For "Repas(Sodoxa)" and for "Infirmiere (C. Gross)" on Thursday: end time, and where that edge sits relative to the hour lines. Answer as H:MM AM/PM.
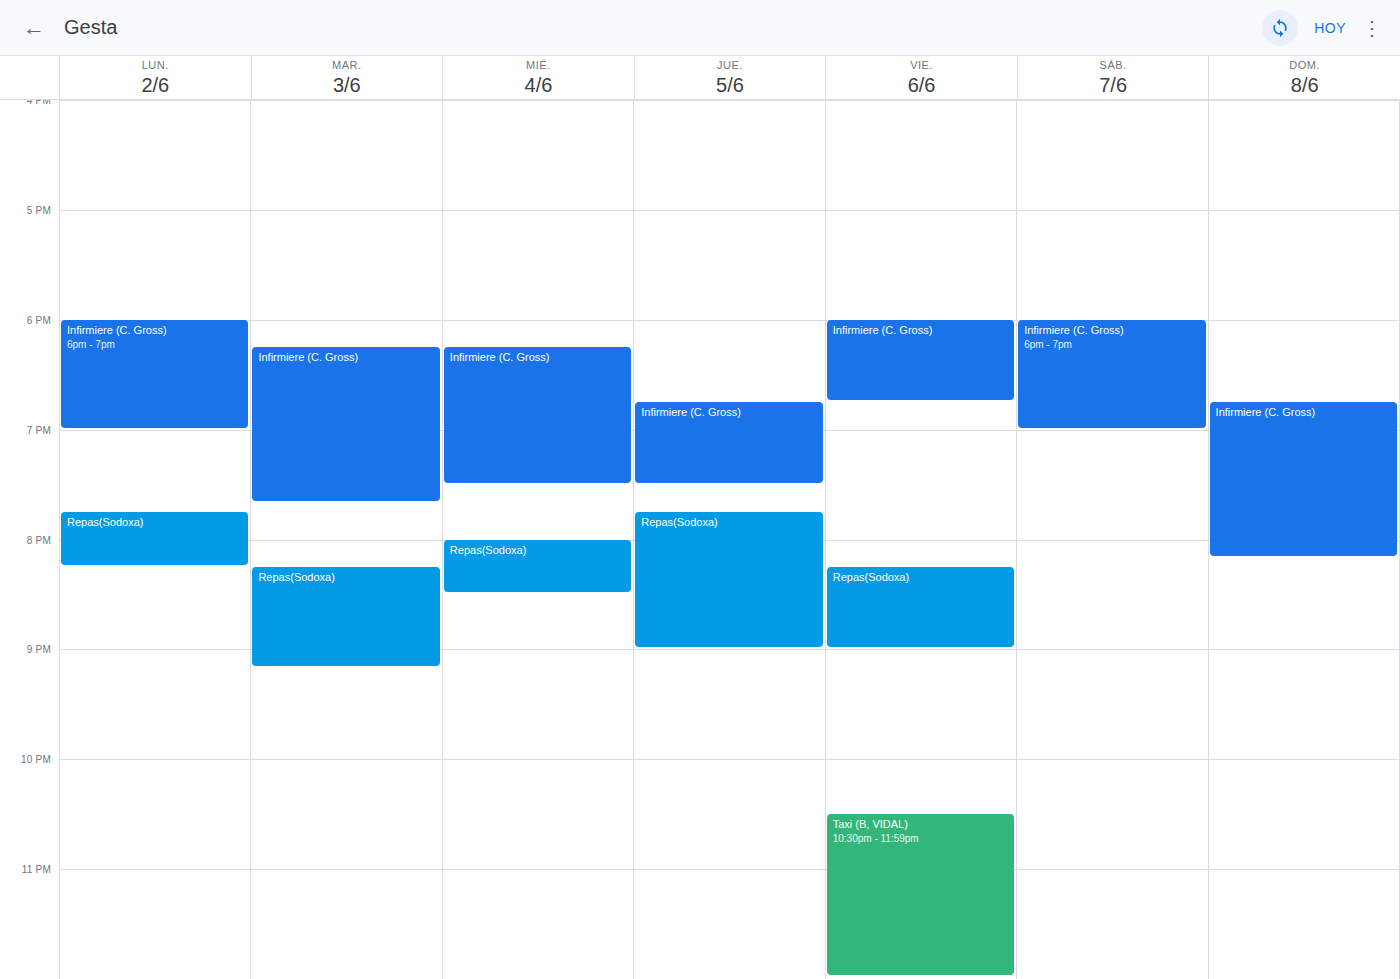
"Repas(Sodoxa)": 9:00 PM, exactly on the 9 PM line. "Infirmiere (C. Gross)": 7:30 PM, halfway between the 7 PM and 8 PM lines.